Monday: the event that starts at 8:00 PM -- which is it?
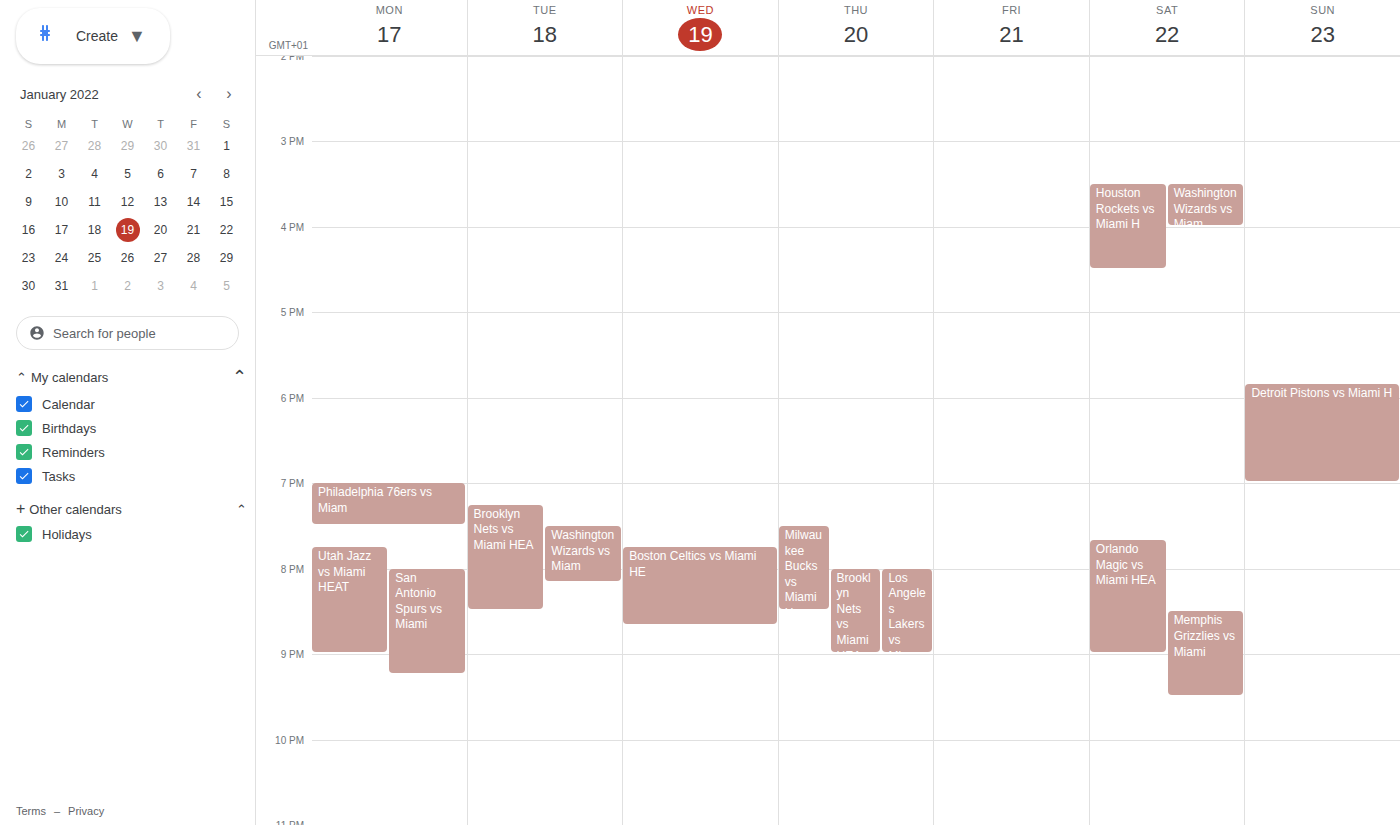
"San Antonio Spurs vs Miami"